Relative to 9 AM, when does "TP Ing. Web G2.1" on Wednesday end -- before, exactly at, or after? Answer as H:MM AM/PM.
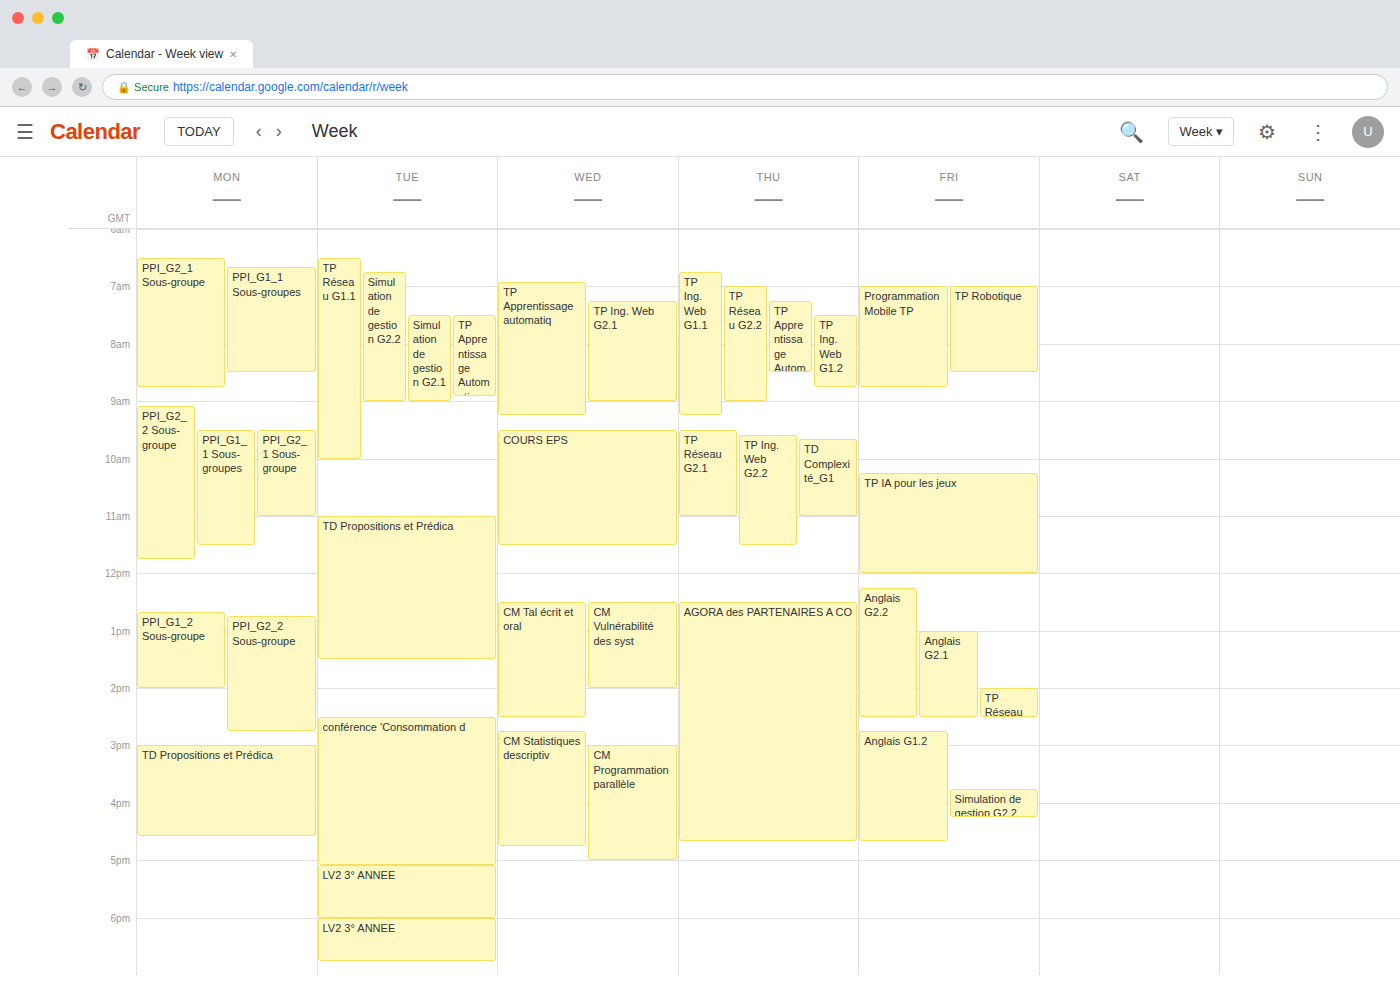
9:00 AM -- exactly at 9 AM, on the 9 AM line.